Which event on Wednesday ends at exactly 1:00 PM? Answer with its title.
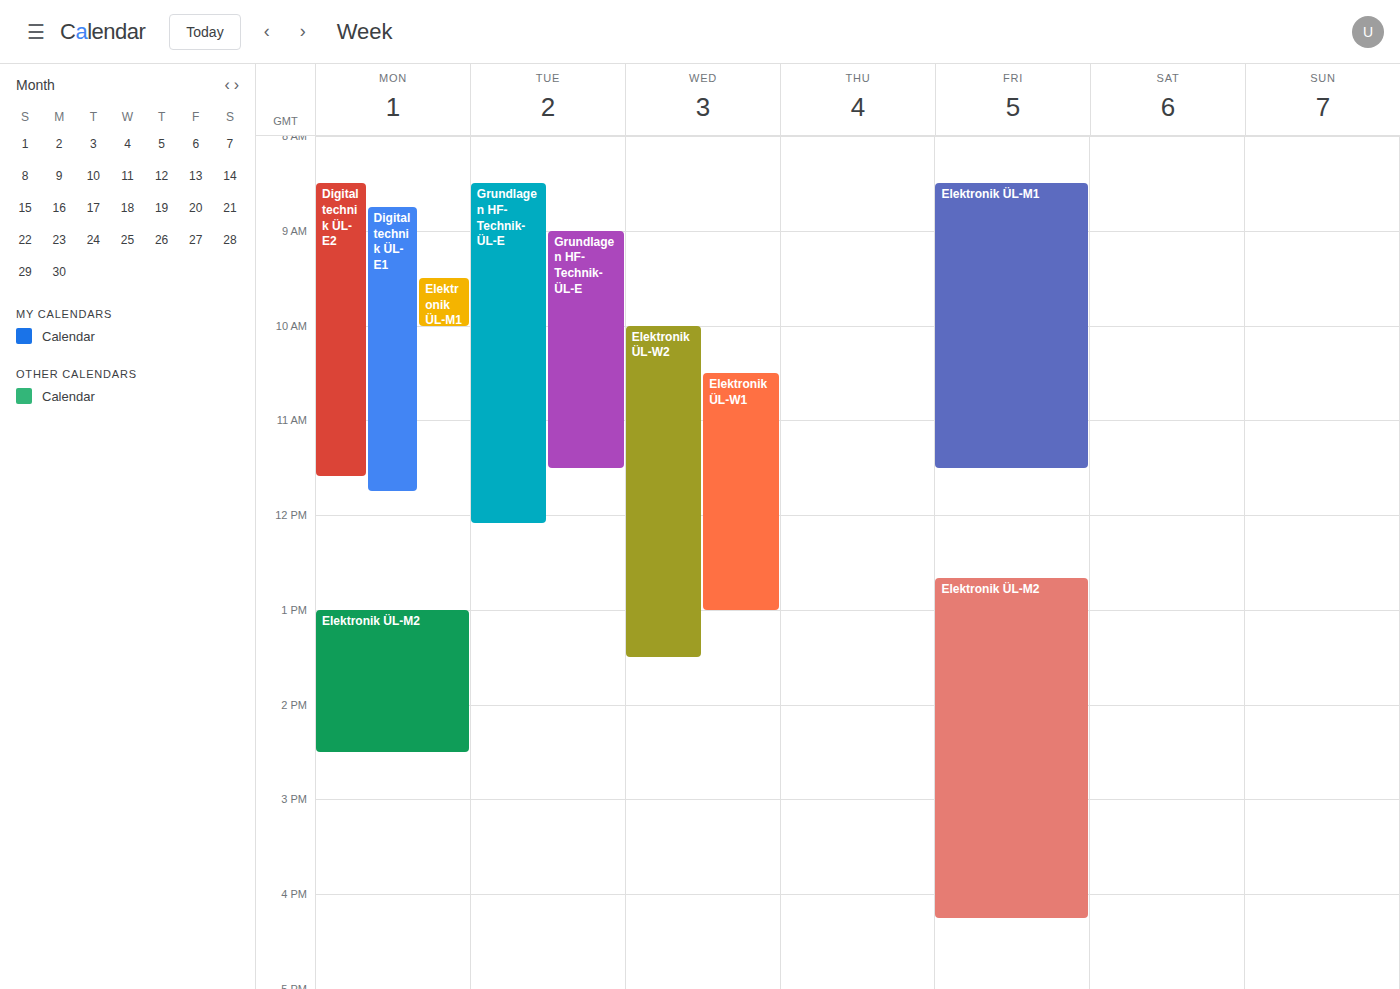
"Elektronik ÜL-W1"